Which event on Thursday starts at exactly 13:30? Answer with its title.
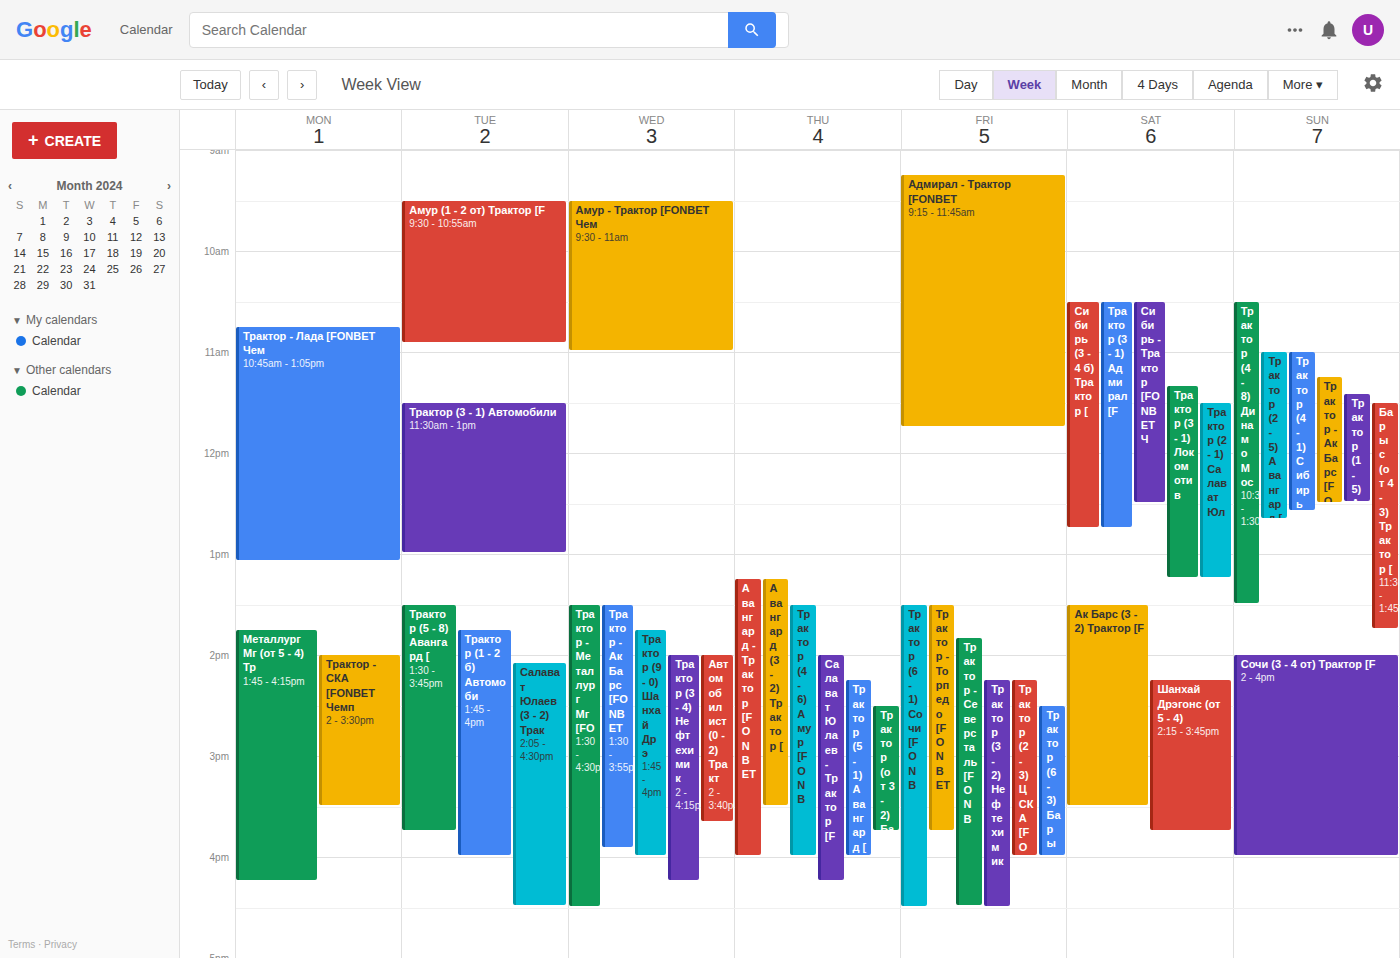
"Трактор (4 - 6) Амур [FONB"